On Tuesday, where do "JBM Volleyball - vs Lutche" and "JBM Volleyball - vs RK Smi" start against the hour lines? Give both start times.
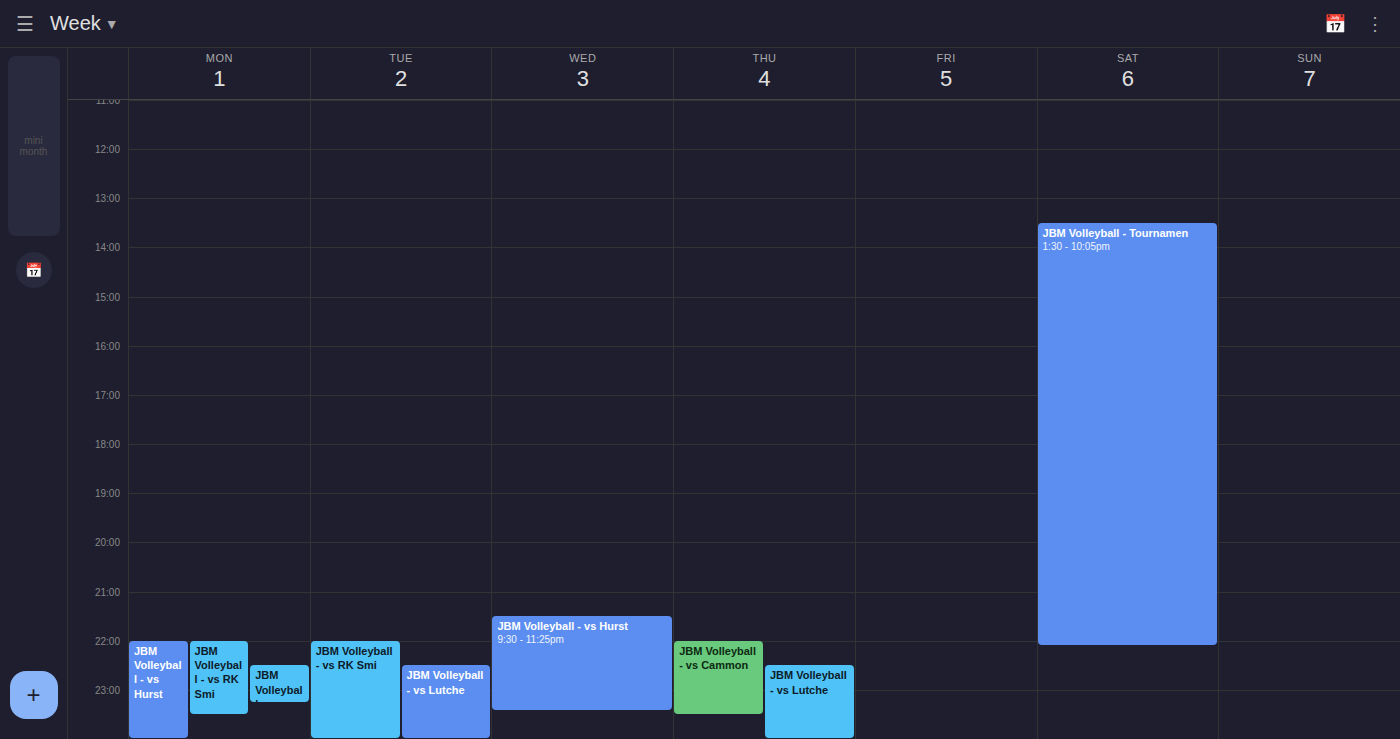
"JBM Volleyball - vs Lutche": 10:30 PM, halfway between the 10 PM and 11 PM lines. "JBM Volleyball - vs RK Smi": 10:00 PM, exactly on the 10 PM line.